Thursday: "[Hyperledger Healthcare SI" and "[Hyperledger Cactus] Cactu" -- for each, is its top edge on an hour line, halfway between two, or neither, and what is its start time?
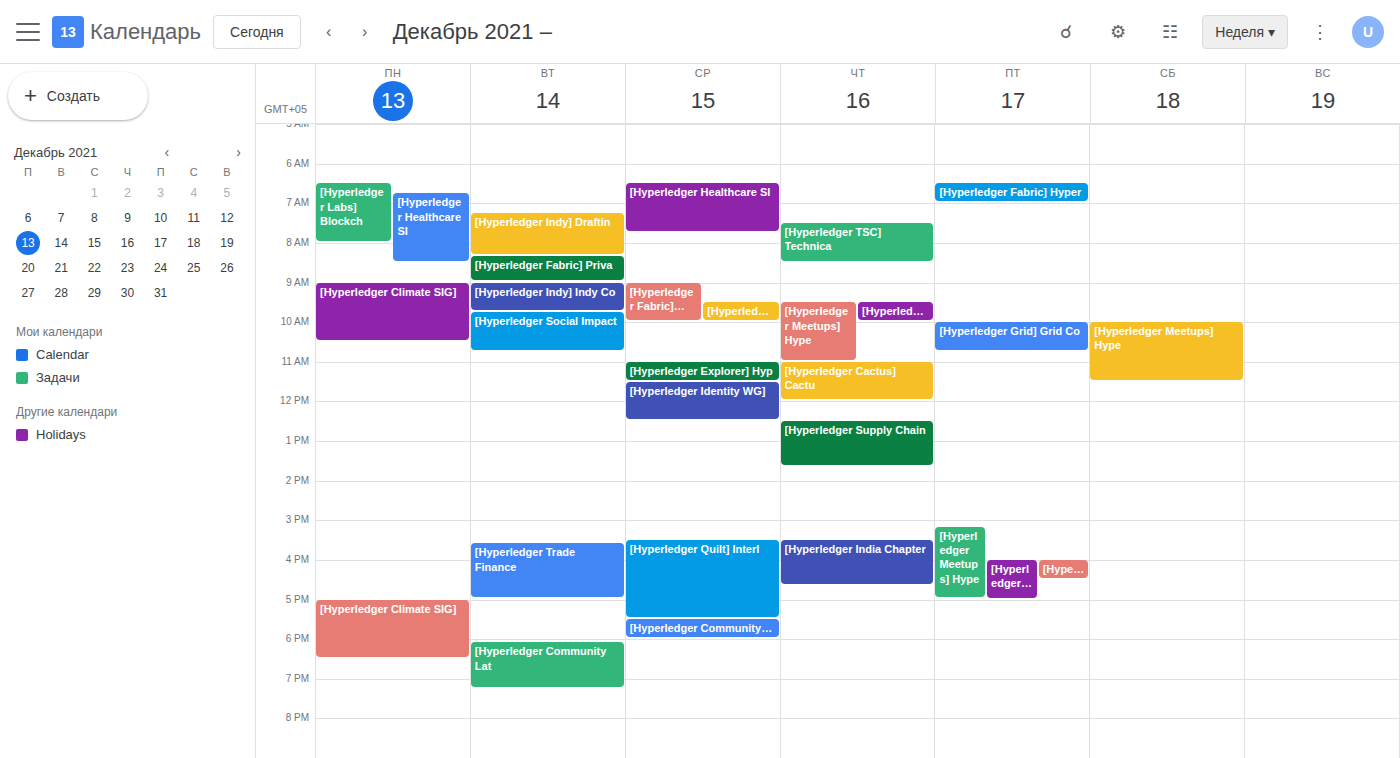
"[Hyperledger Healthcare SI": 9:30 AM, halfway between the 9 AM and 10 AM lines. "[Hyperledger Cactus] Cactu": 11:00 AM, exactly on the 11 AM line.